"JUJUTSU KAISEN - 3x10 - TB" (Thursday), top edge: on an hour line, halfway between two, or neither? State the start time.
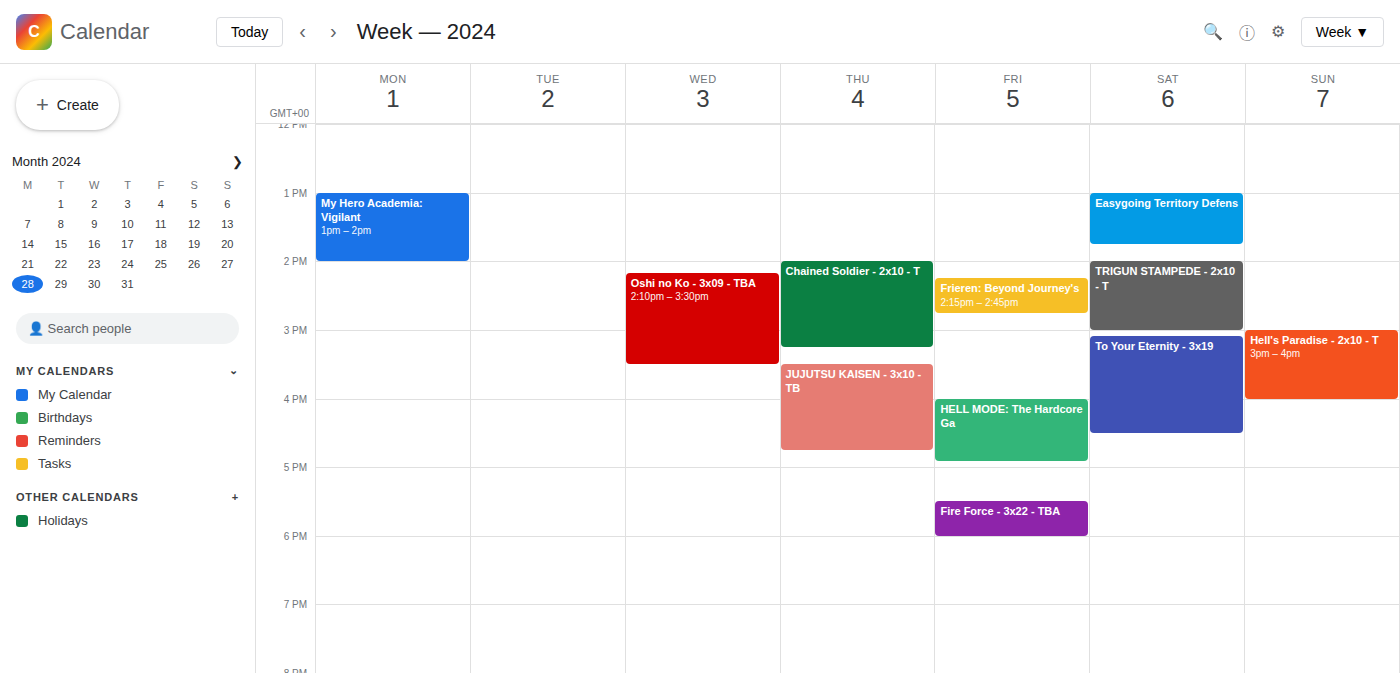
3:30 PM -- halfway between the 3 PM and 4 PM lines.